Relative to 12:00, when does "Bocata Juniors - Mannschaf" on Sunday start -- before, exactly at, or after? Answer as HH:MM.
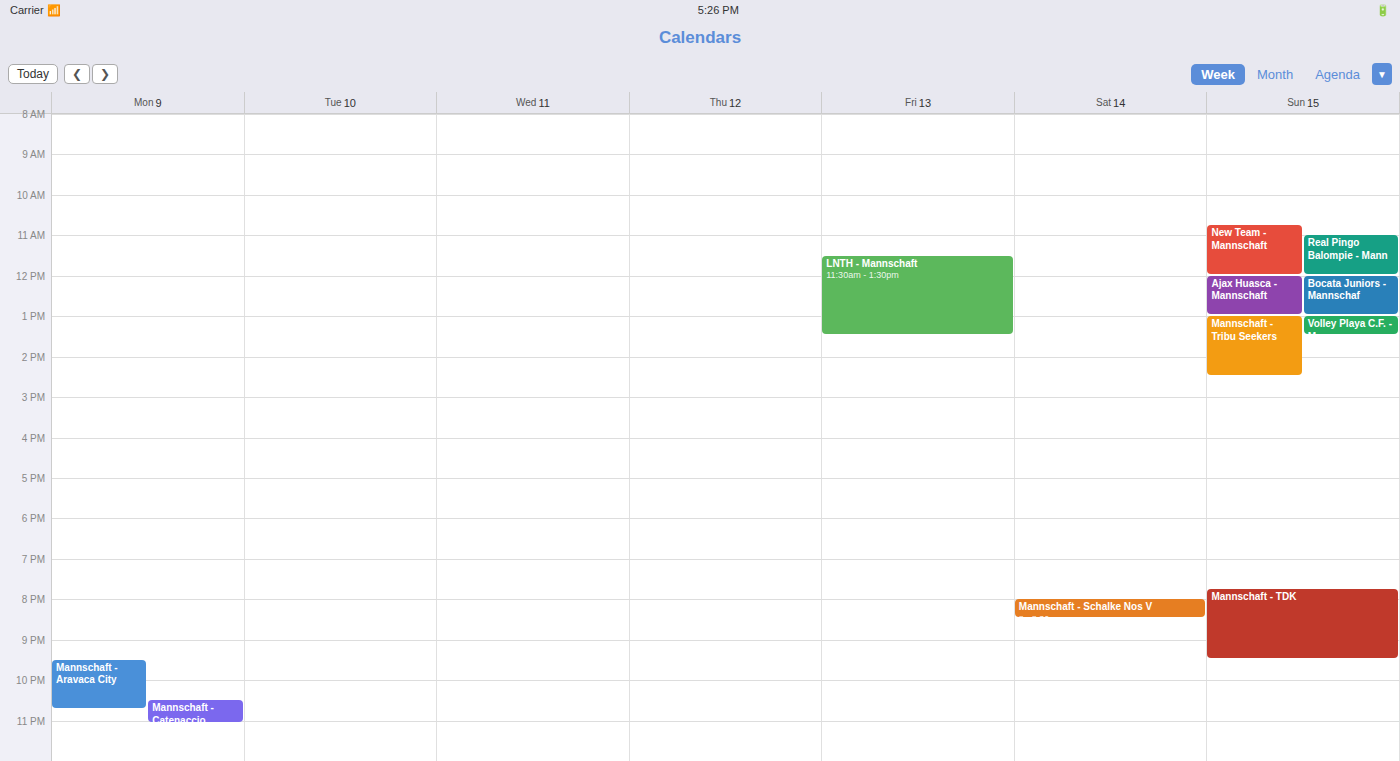
12:00 -- exactly at 12:00, on the 12:00 line.